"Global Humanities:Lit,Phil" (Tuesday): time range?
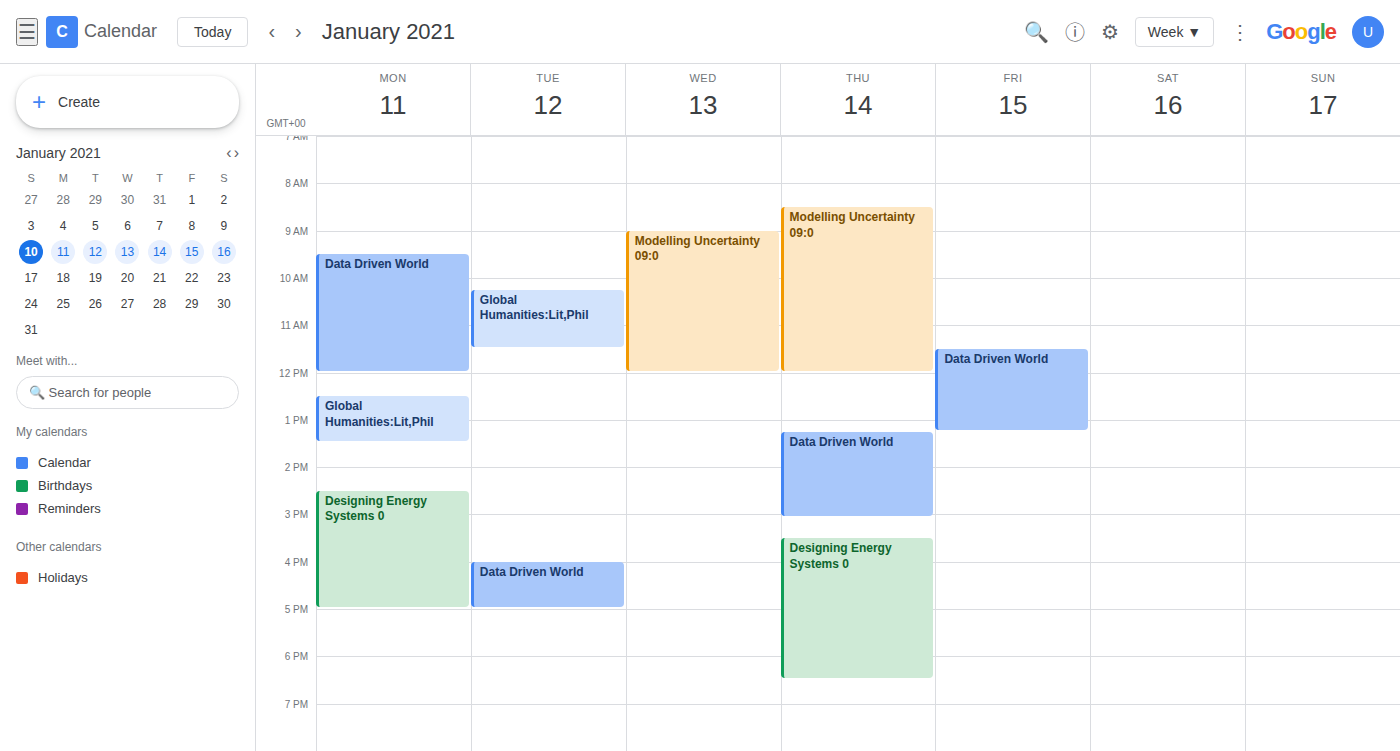
10:15 to 11:30